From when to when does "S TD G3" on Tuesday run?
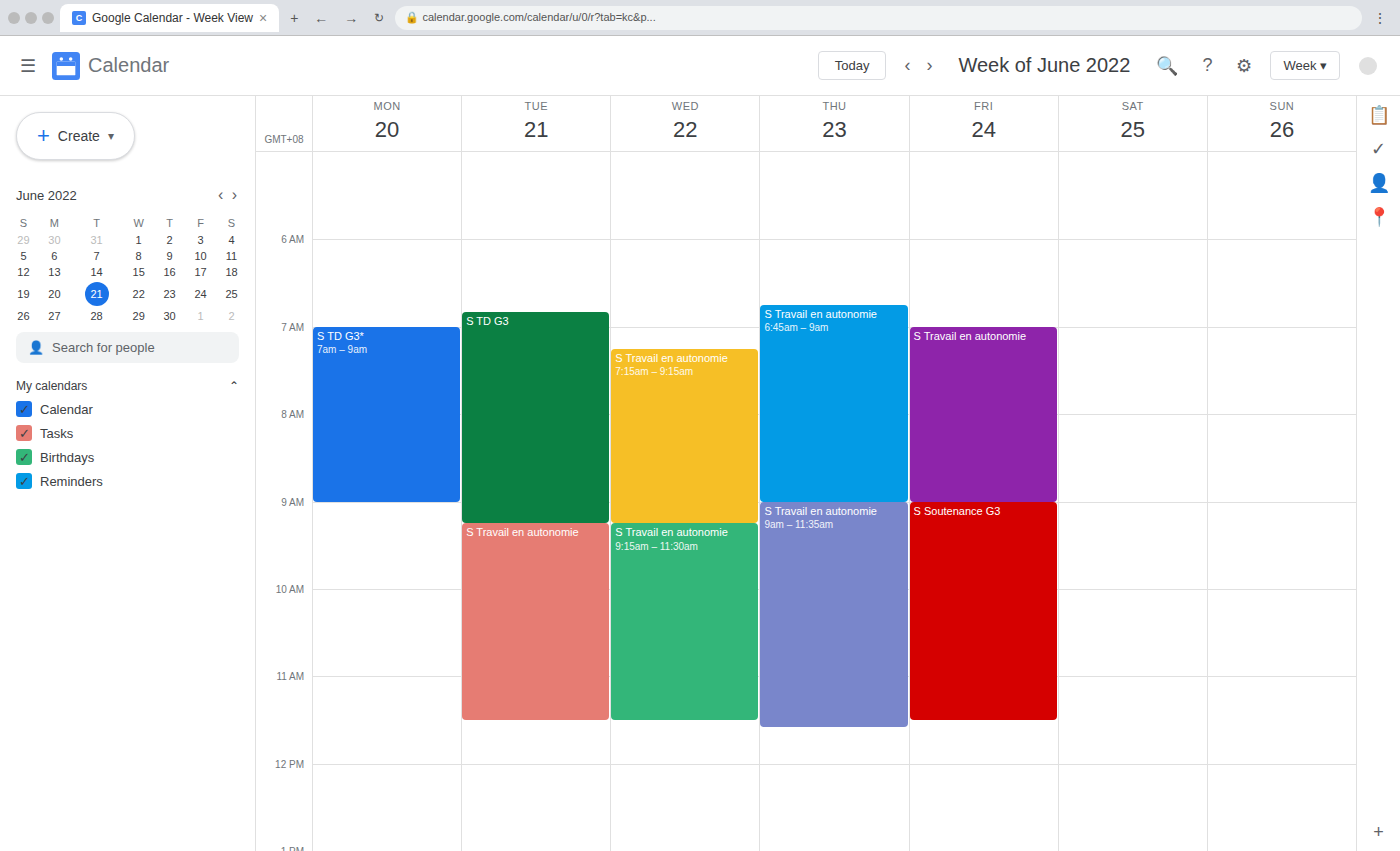
6:50 AM to 9:15 AM